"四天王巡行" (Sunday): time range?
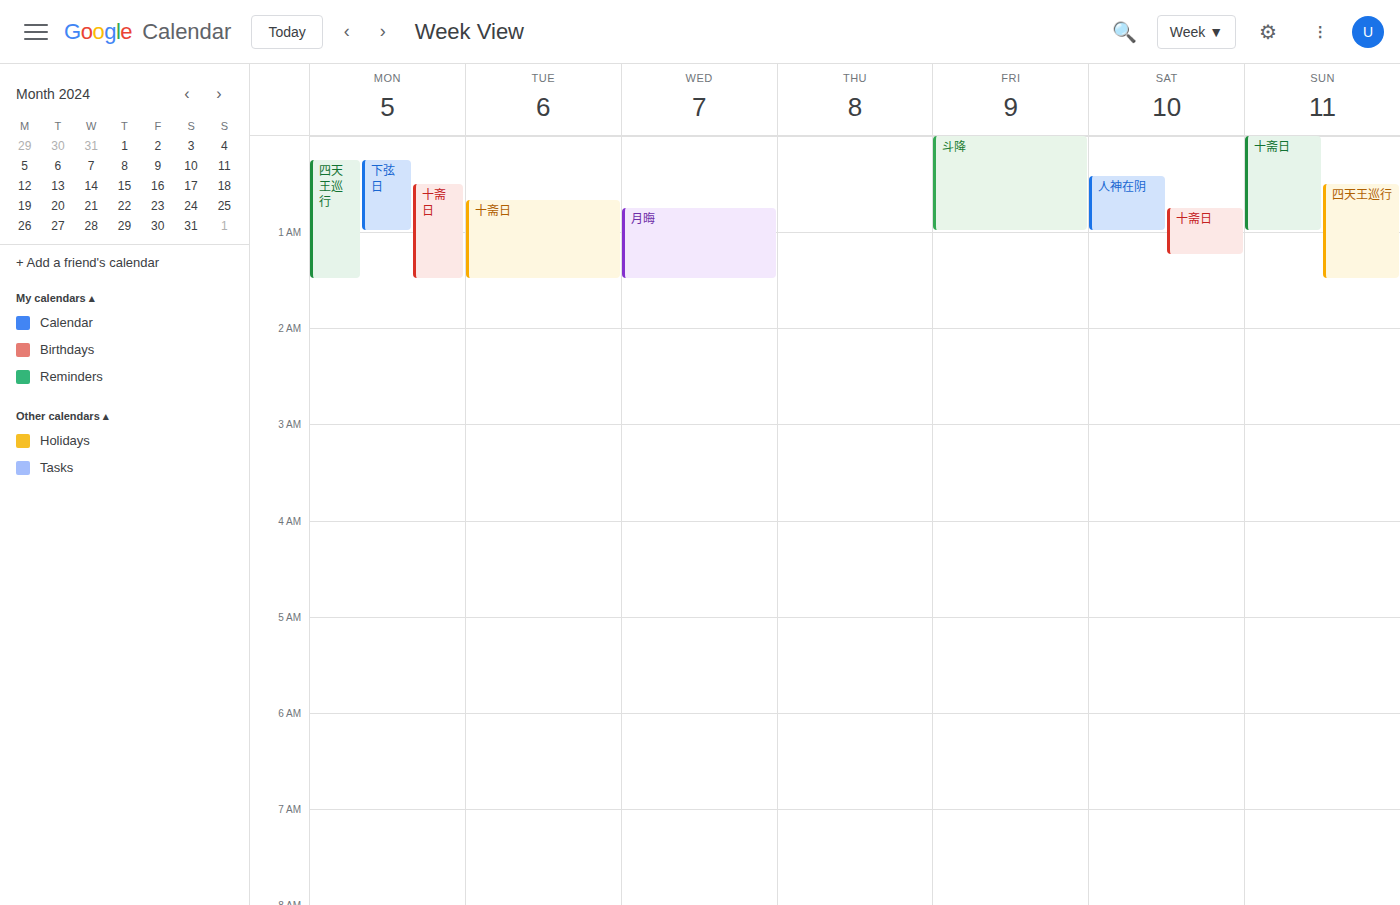
12:30 AM to 1:30 AM